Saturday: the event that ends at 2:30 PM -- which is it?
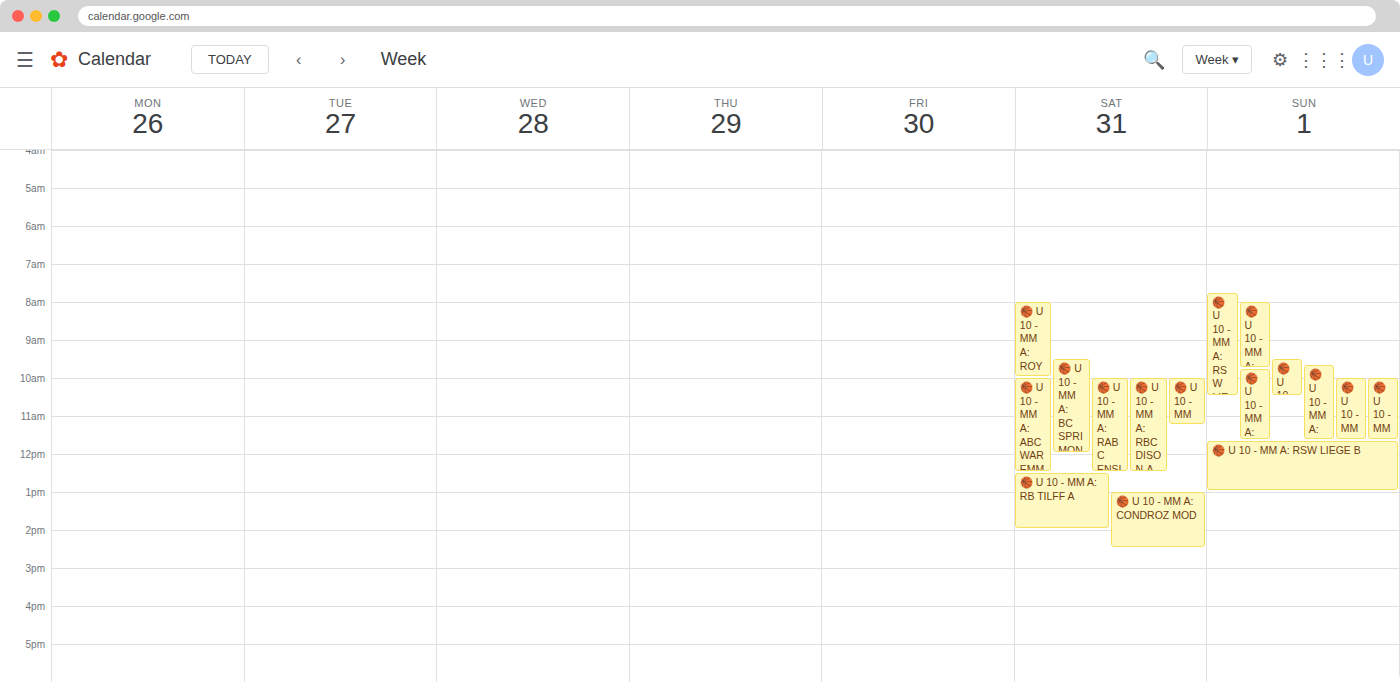
"🏀 U 10 - MM A: CONDROZ MOD"